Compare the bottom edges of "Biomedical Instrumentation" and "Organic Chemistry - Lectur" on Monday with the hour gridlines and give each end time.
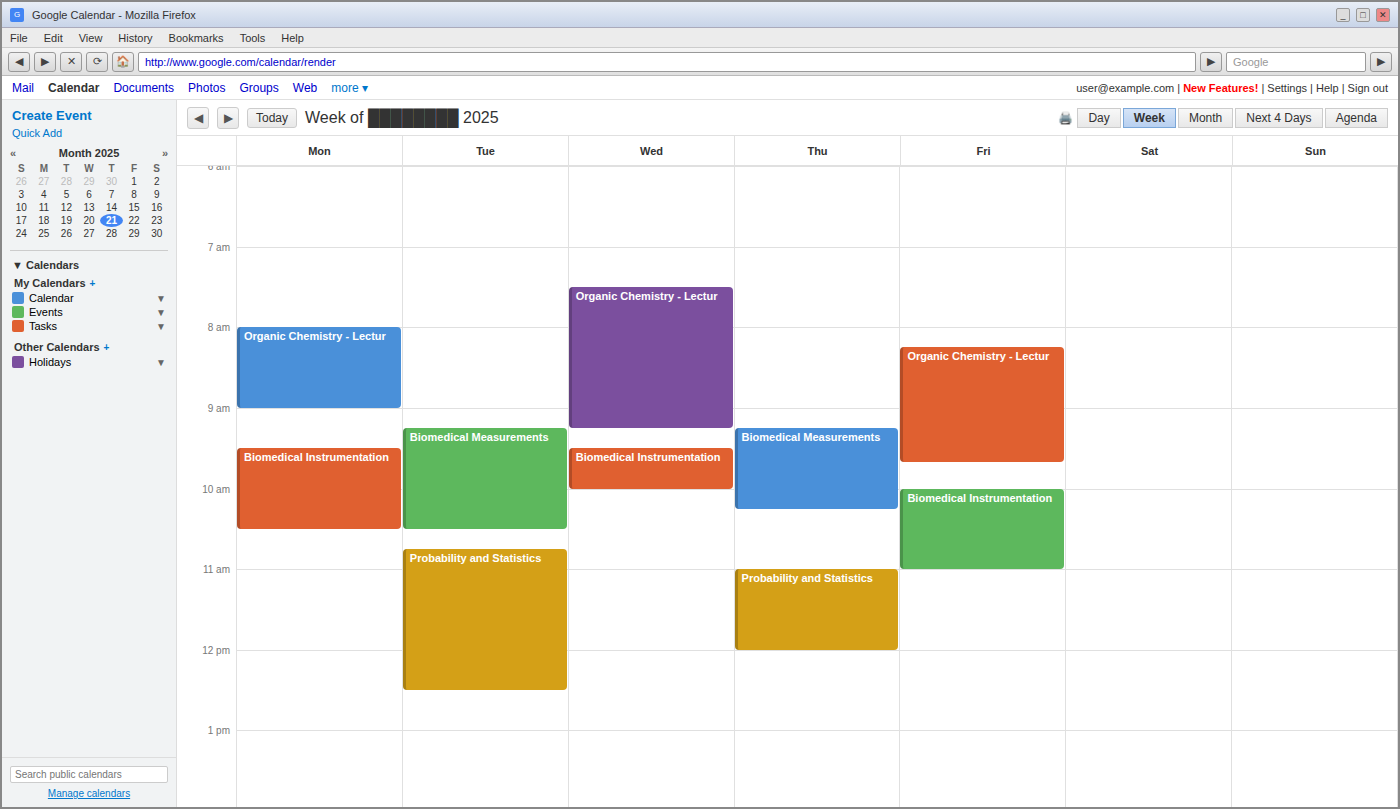
"Biomedical Instrumentation": 10:30 AM, halfway between the 10 AM and 11 AM lines. "Organic Chemistry - Lectur": 9:00 AM, exactly on the 9 AM line.